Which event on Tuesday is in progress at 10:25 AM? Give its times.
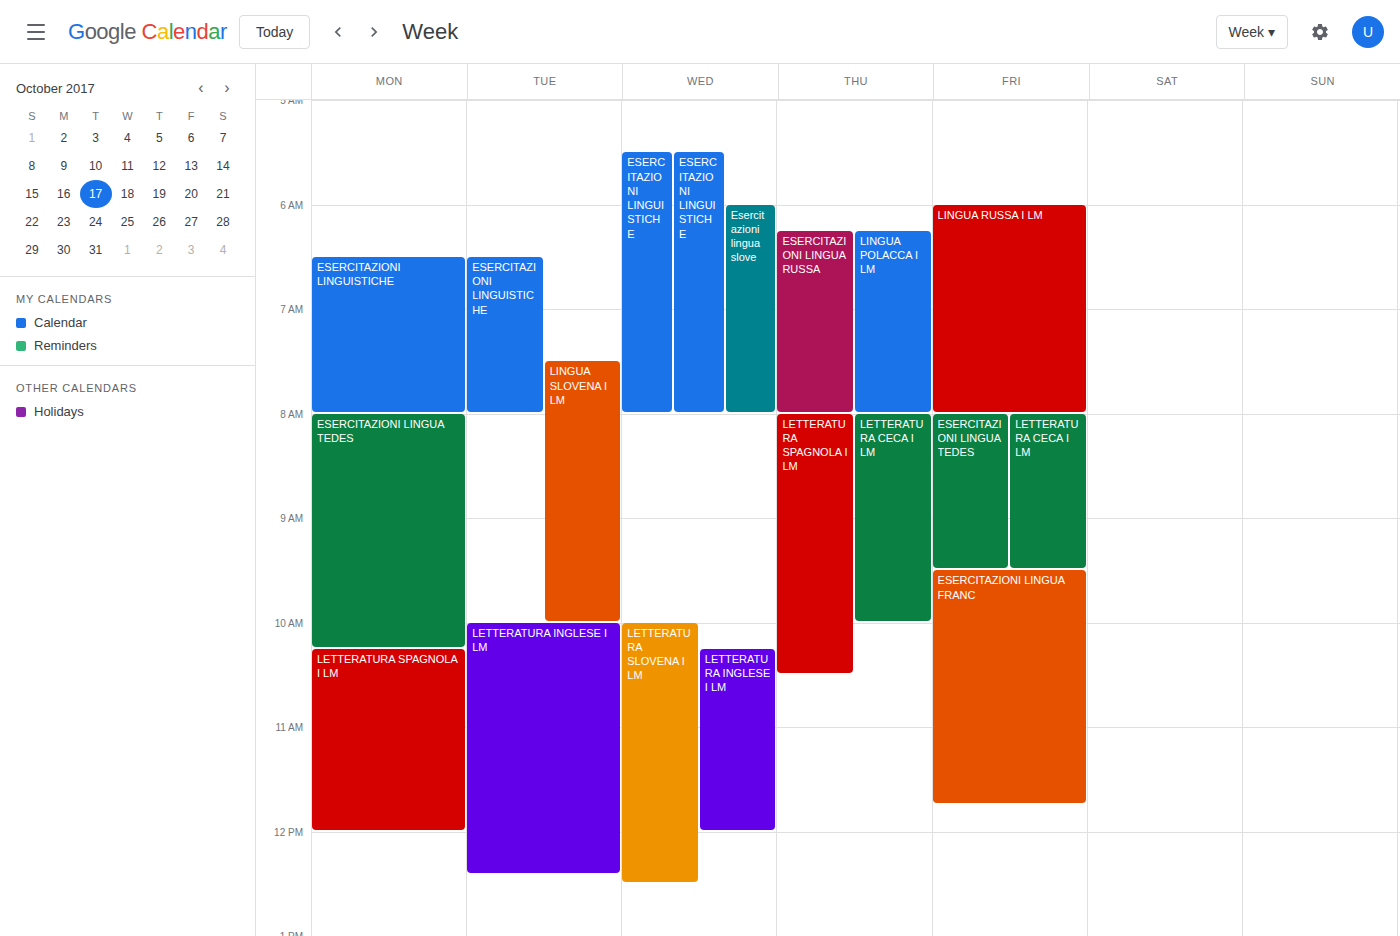
"LETTERATURA INGLESE I LM", 10:00 AM to 12:25 PM